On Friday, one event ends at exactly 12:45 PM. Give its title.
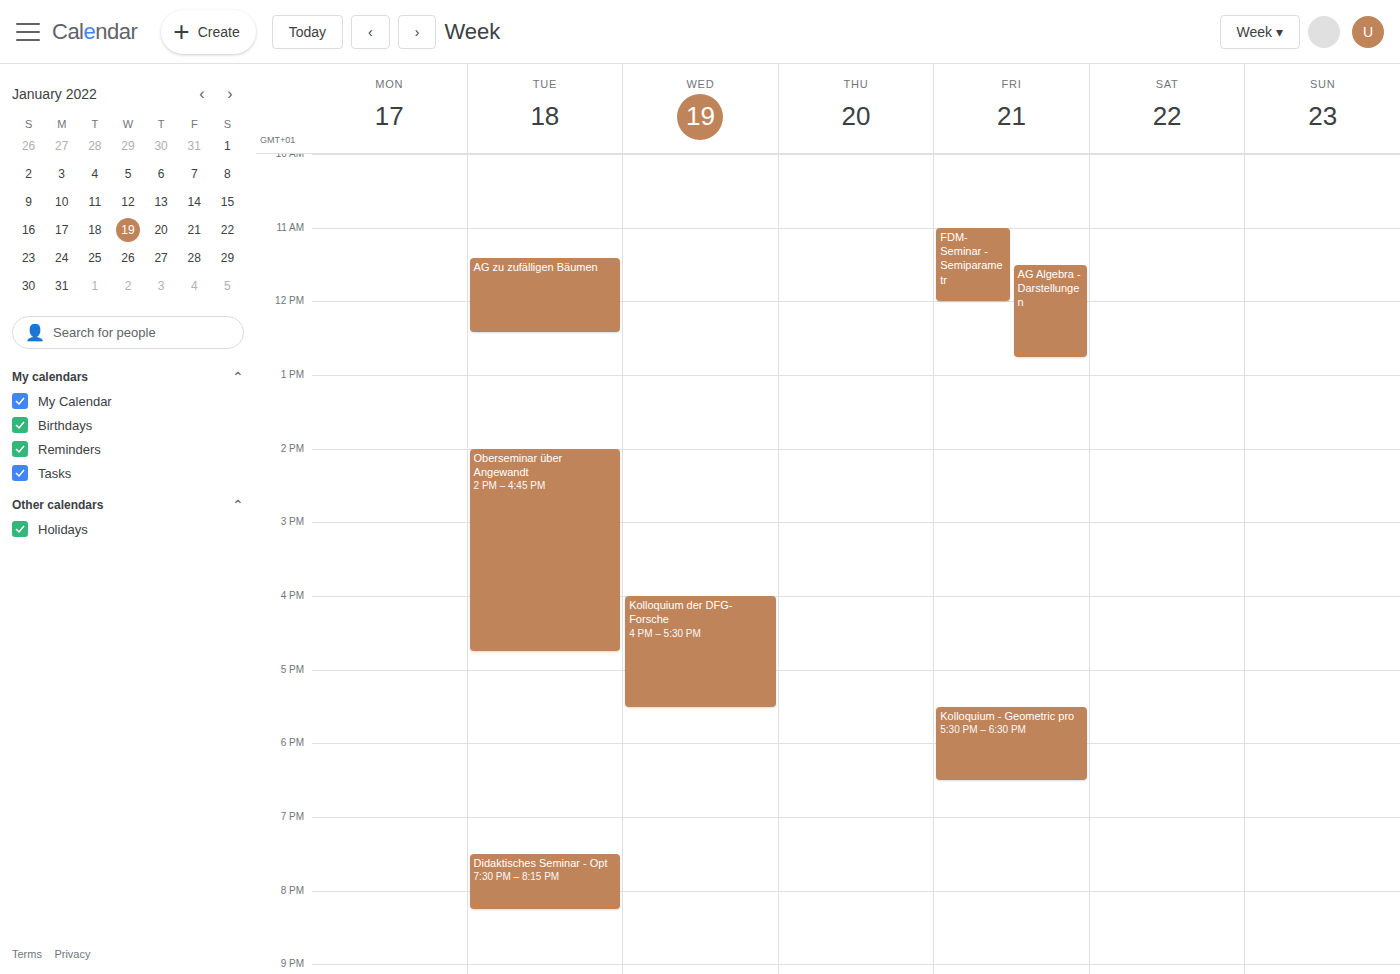
"AG Algebra - Darstellungen"